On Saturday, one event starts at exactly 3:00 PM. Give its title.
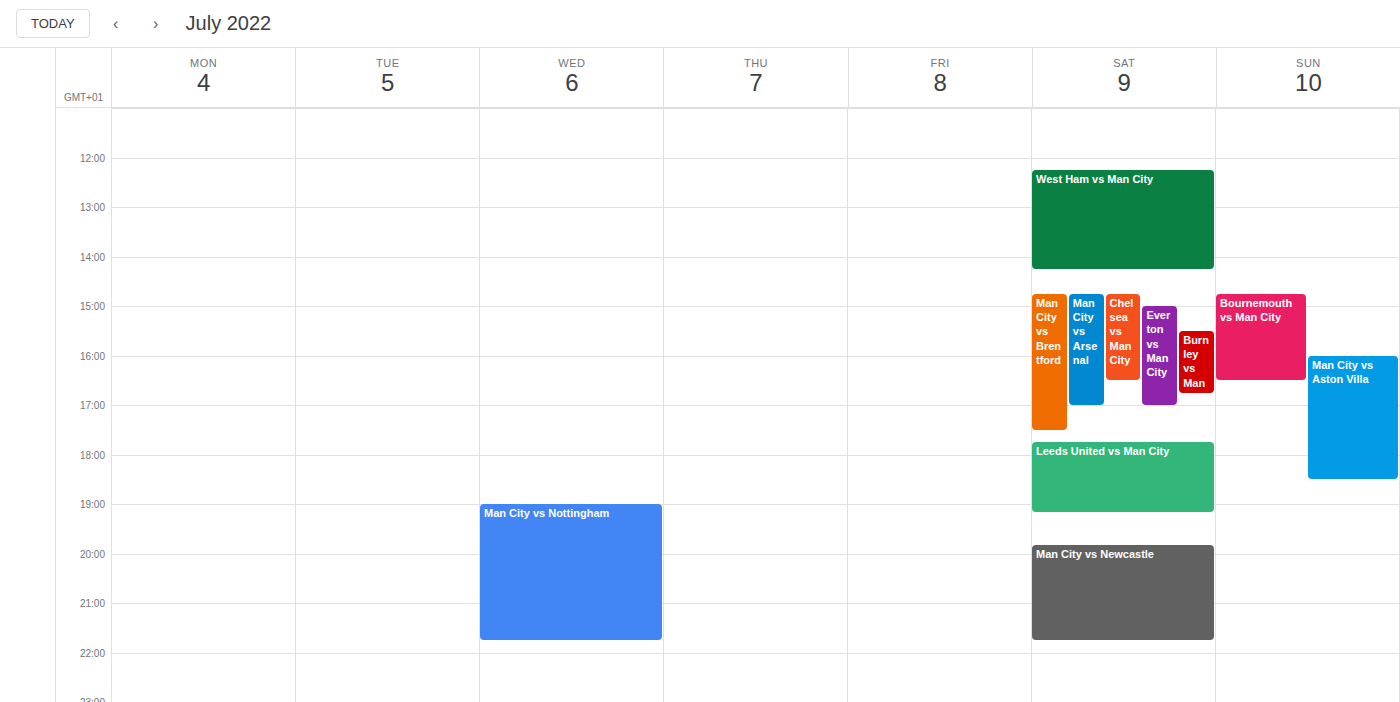
"Everton vs Man City"